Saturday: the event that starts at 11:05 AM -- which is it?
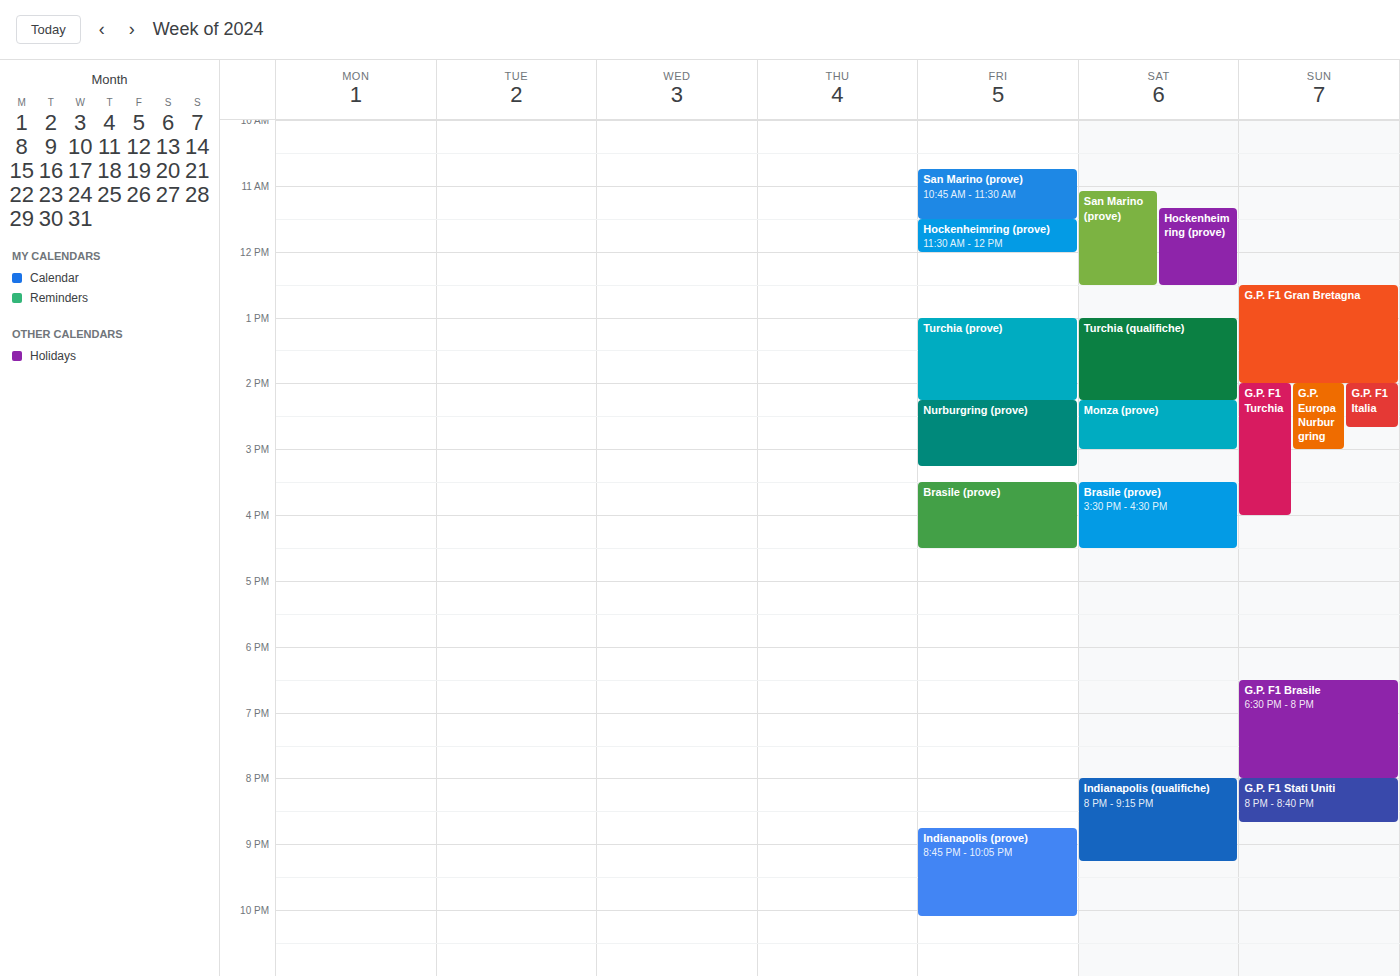
"San Marino (prove)"